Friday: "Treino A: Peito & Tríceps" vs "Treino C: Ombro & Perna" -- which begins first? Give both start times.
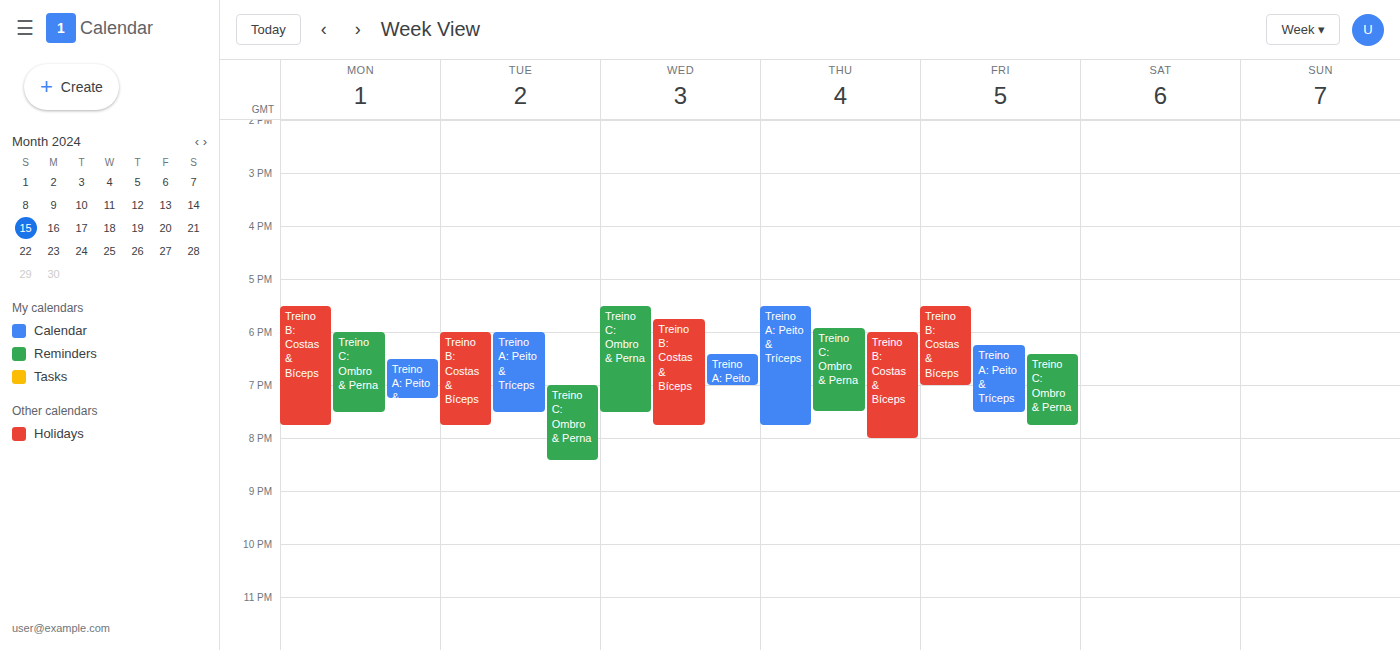
"Treino A: Peito & Tríceps" 6:15 PM; "Treino C: Ombro & Perna" 6:25 PM.